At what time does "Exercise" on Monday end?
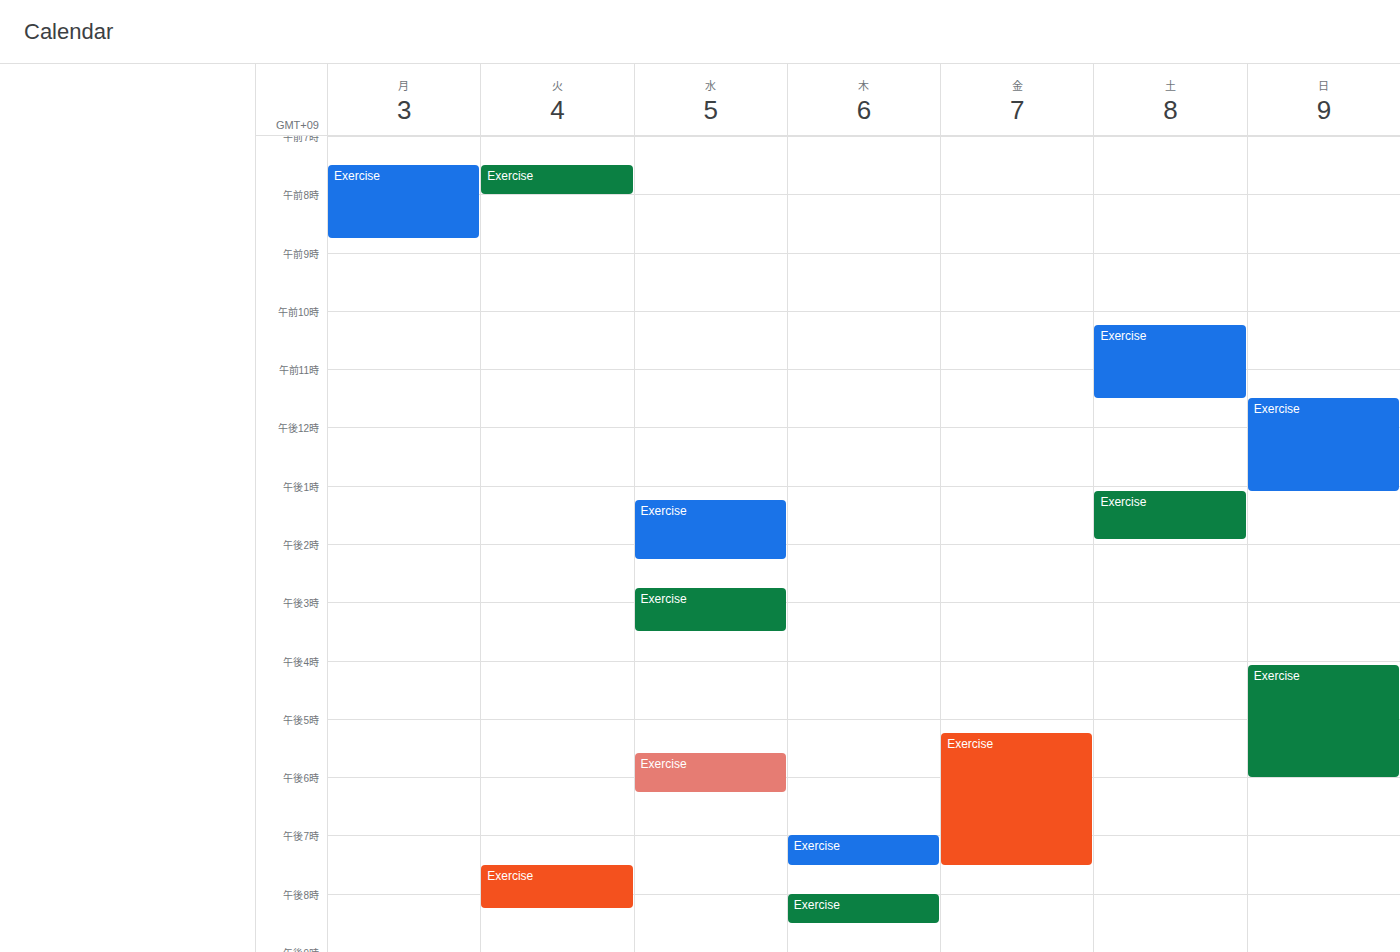
8:45 AM